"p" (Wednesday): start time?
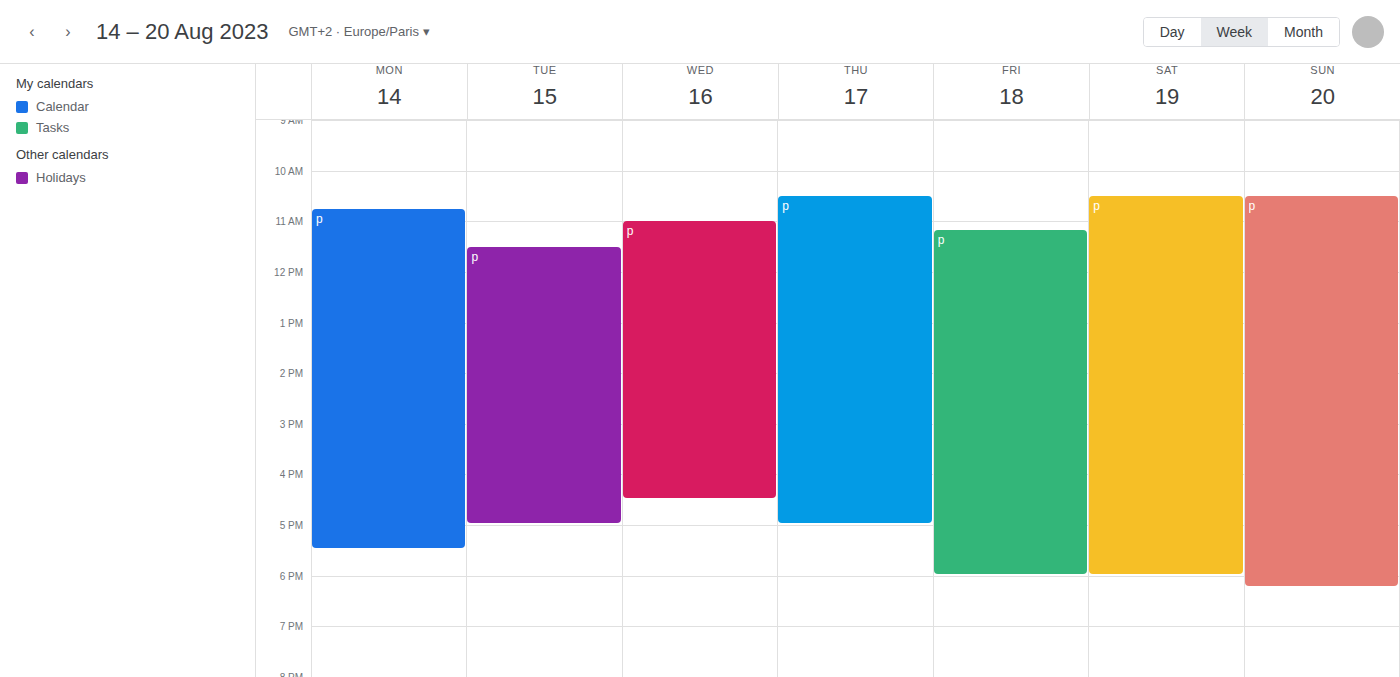
11:00 AM